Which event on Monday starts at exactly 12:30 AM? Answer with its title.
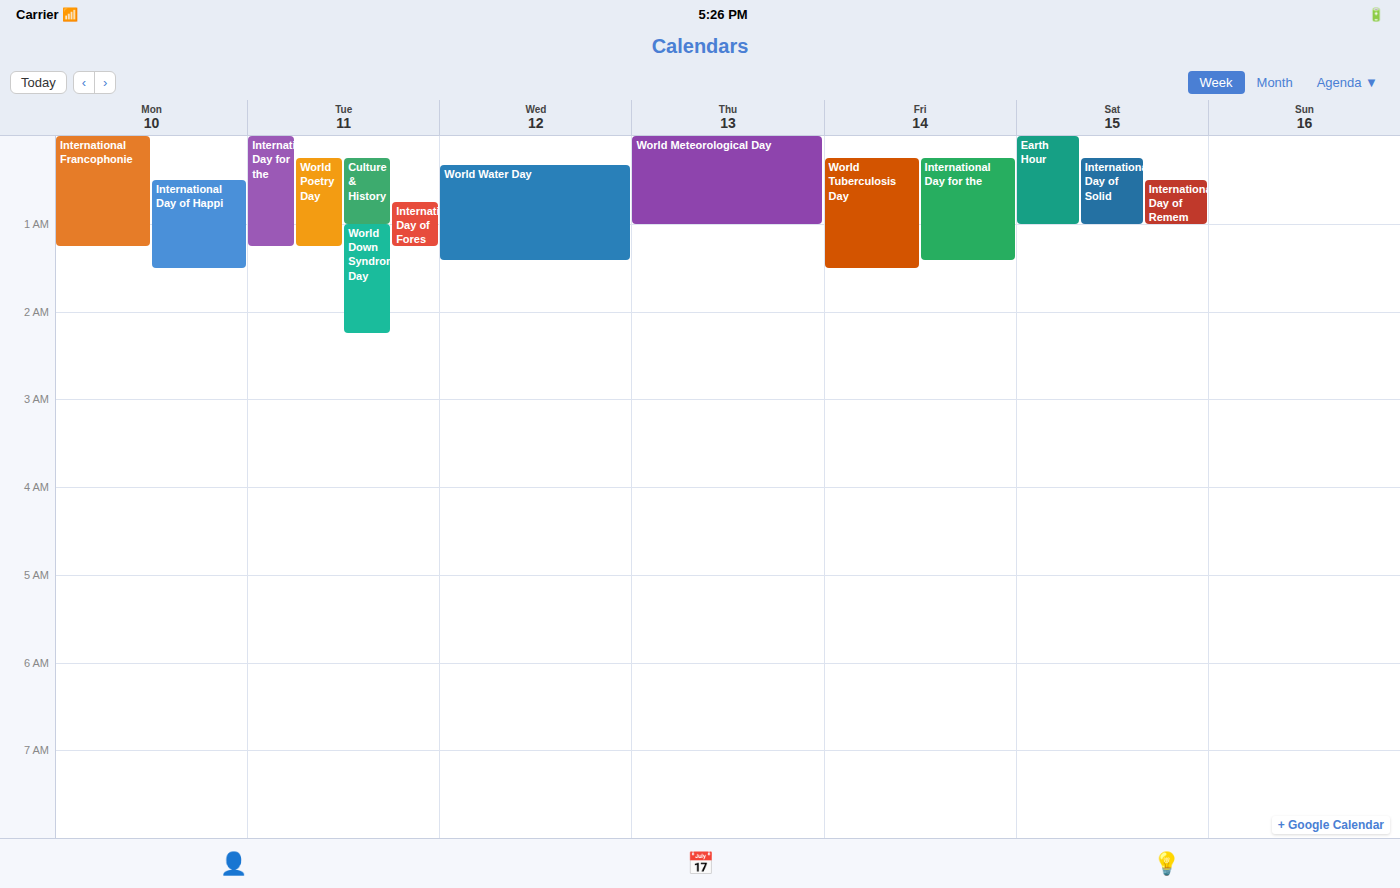
"International Day of Happi"